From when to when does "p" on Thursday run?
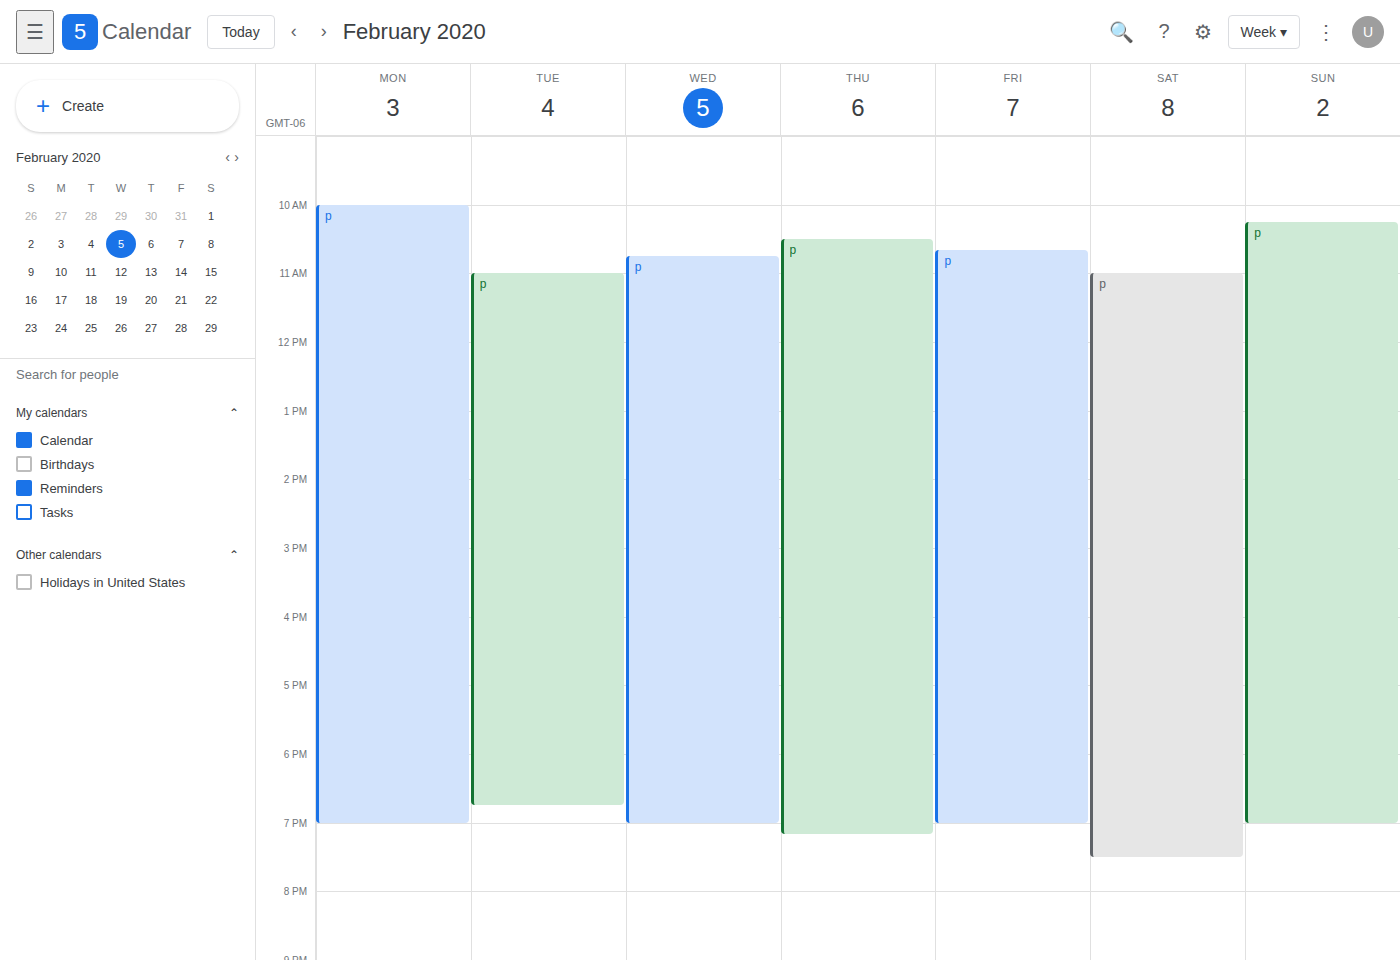
10:30 AM to 7:10 PM